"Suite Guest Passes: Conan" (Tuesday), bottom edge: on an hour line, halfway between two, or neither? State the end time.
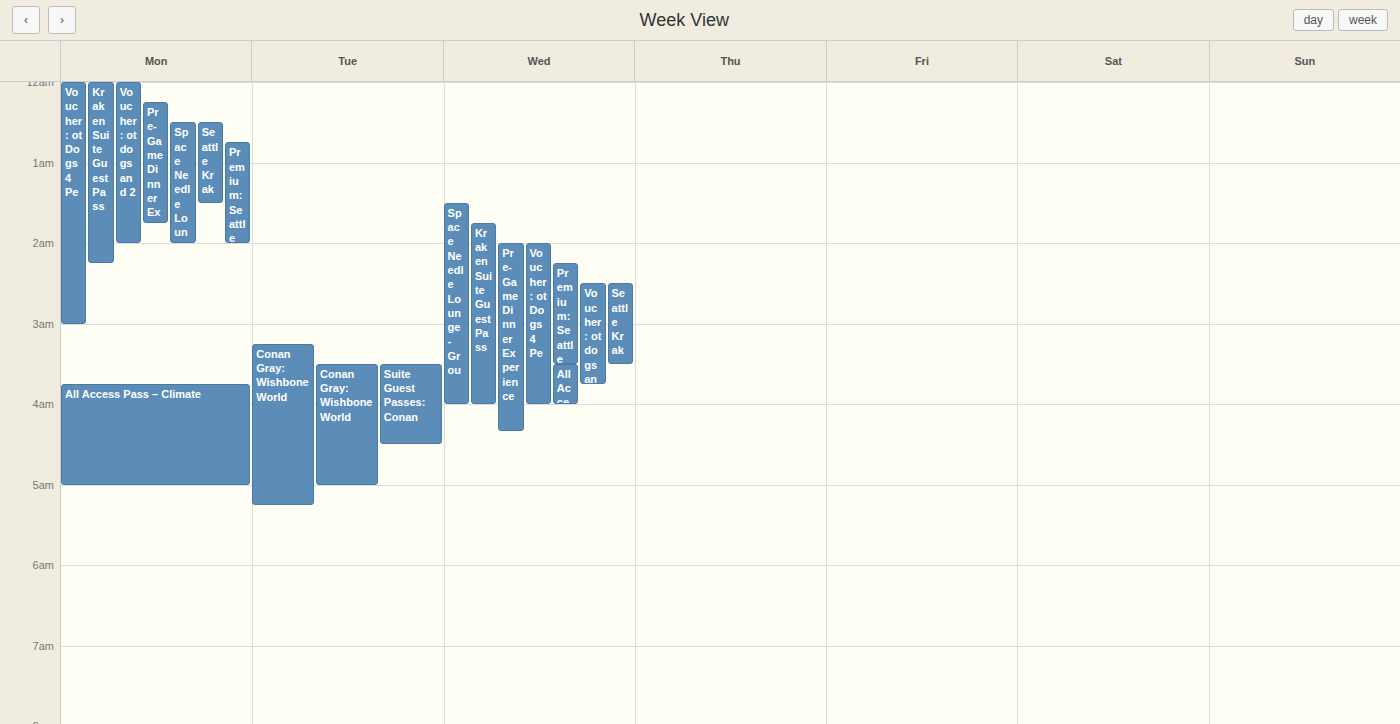
04:30 -- halfway between the 04:00 and 05:00 lines.